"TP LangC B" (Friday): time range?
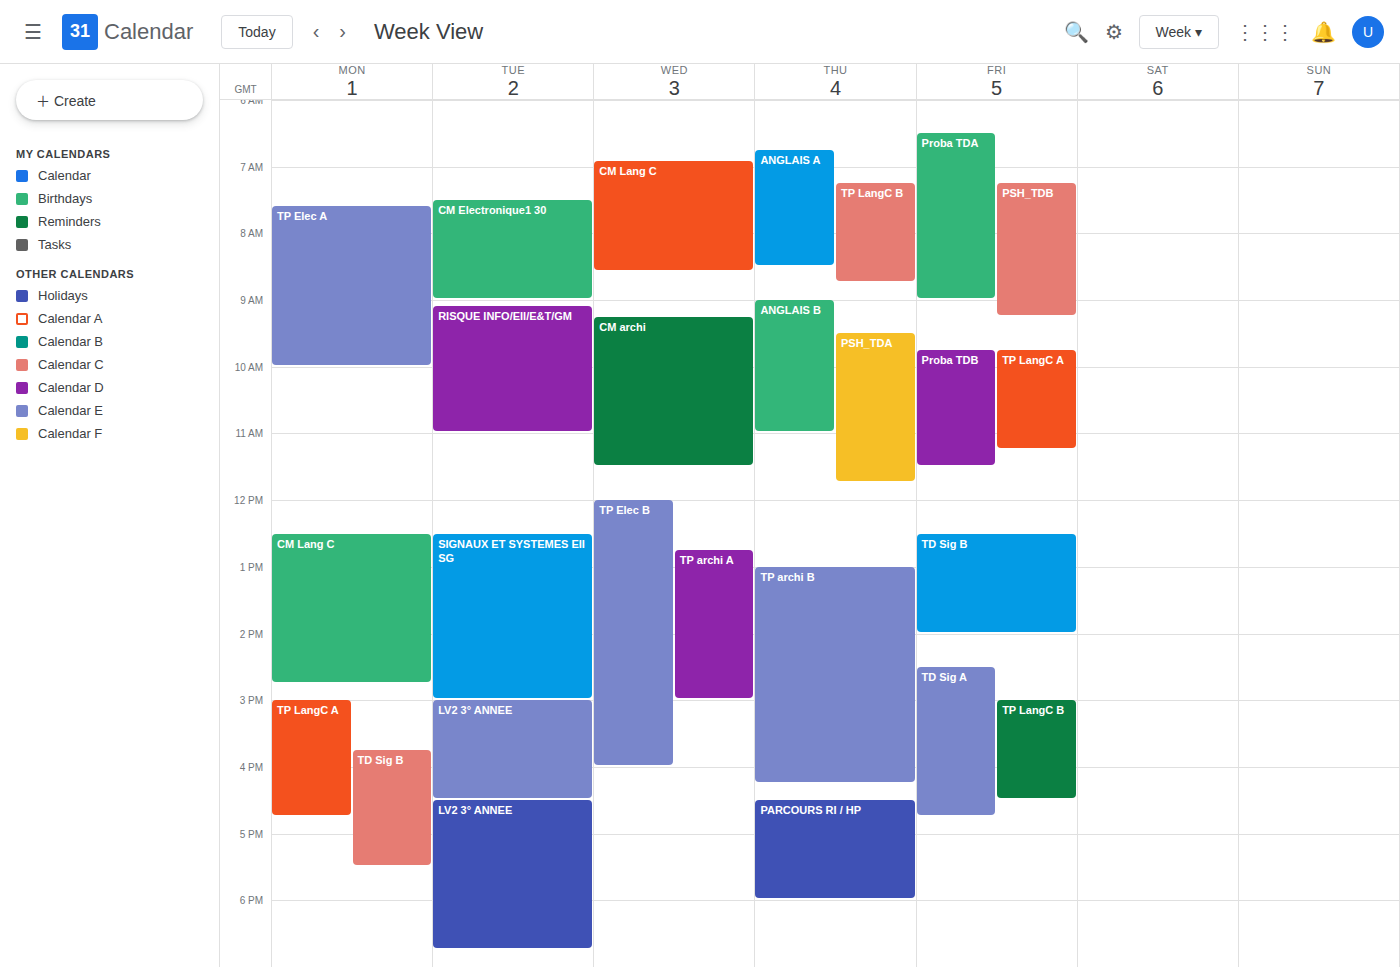
3:00 PM to 4:30 PM